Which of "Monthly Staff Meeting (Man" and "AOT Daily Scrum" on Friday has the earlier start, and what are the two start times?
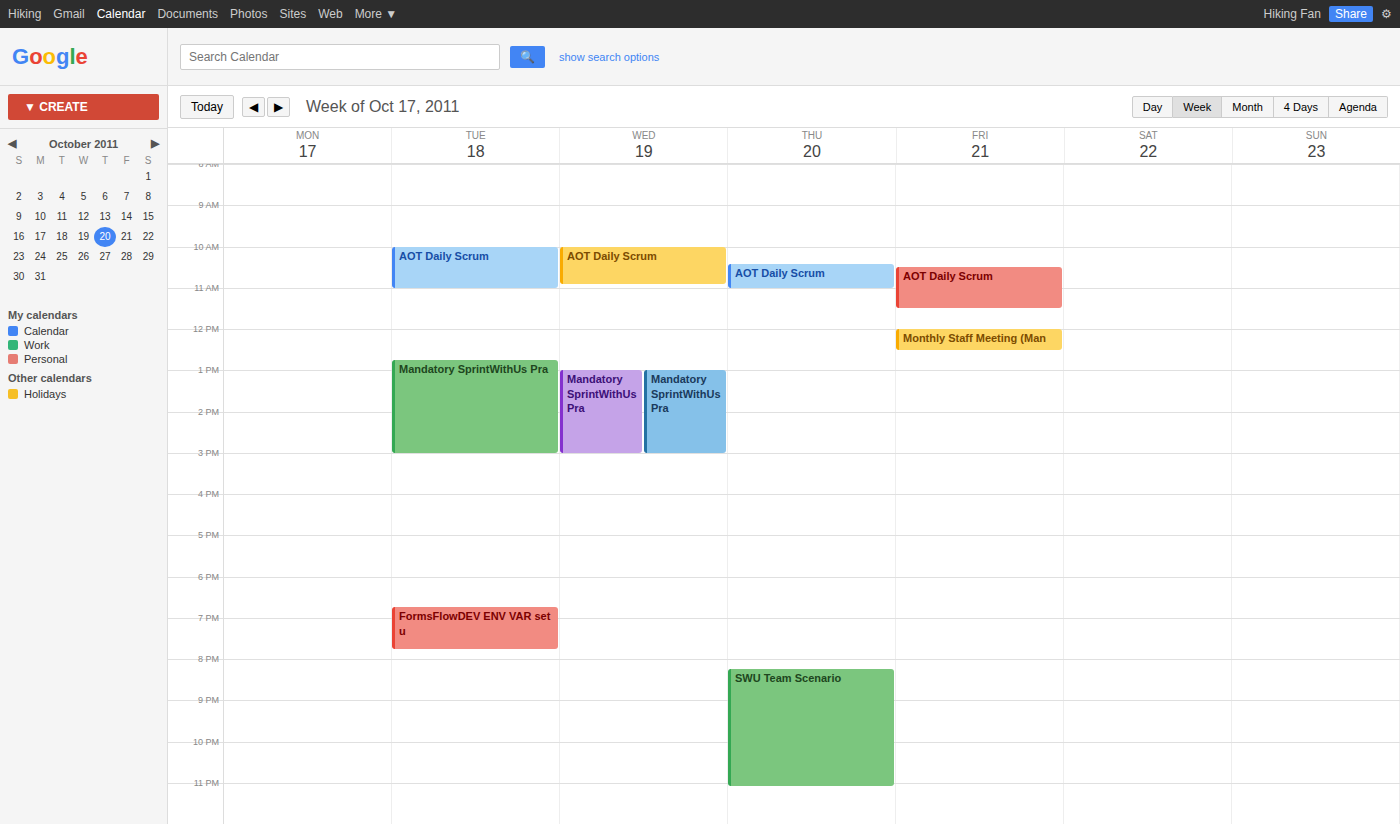
"AOT Daily Scrum" 10:30 AM; "Monthly Staff Meeting (Man" 12:00 PM.